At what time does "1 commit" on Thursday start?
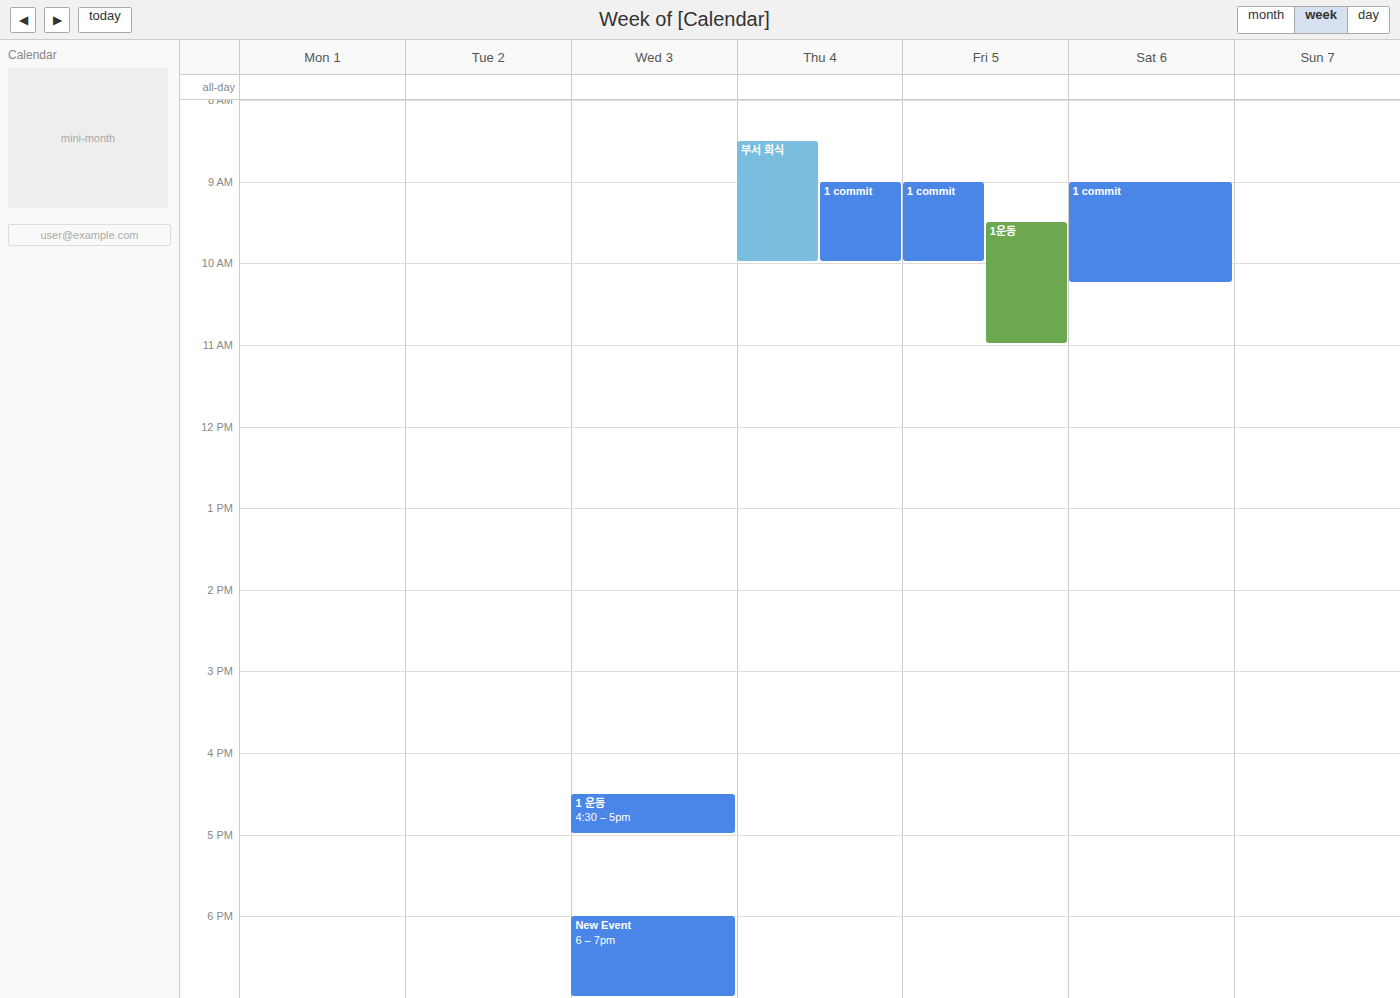
9:00 AM